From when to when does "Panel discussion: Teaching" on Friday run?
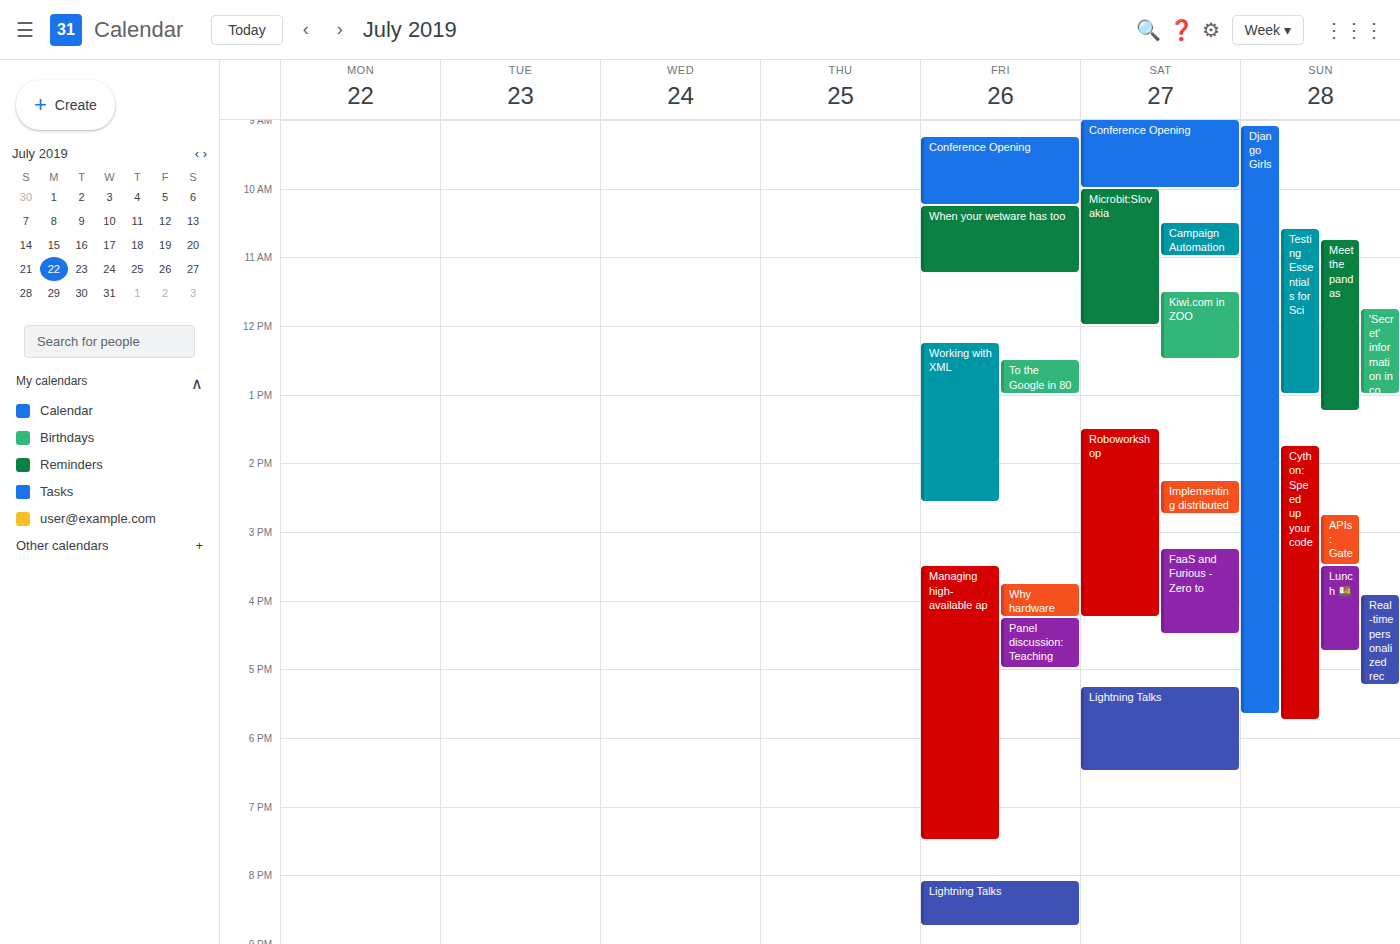
4:15 PM to 5:00 PM